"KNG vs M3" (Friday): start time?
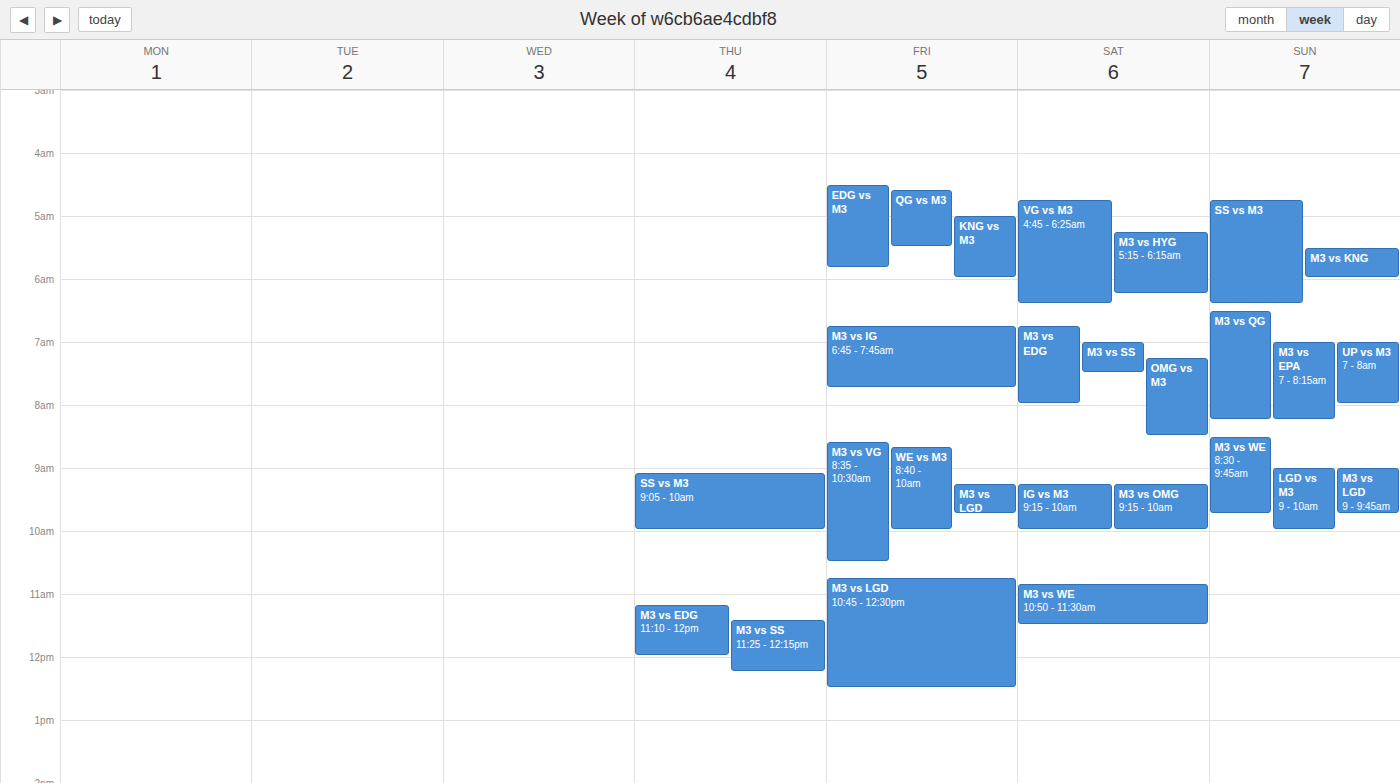
5:00 AM